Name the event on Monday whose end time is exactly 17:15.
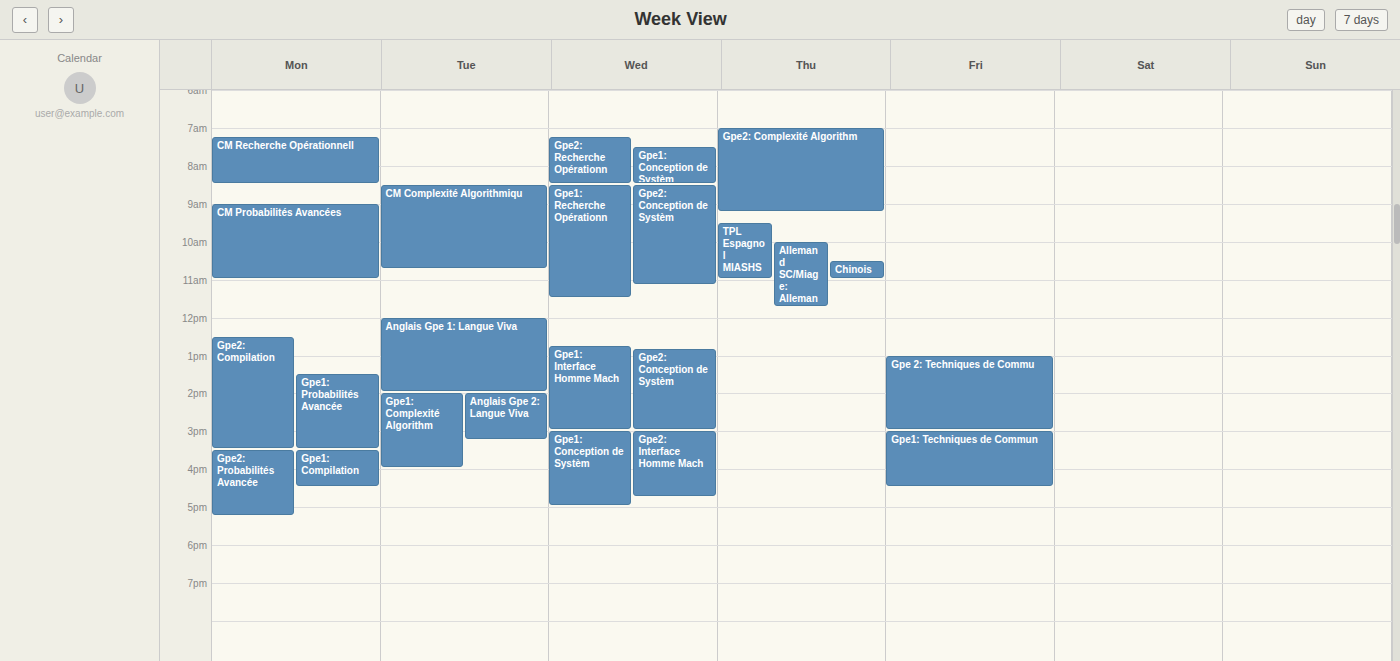
"Gpe2: Probabilités Avancée"